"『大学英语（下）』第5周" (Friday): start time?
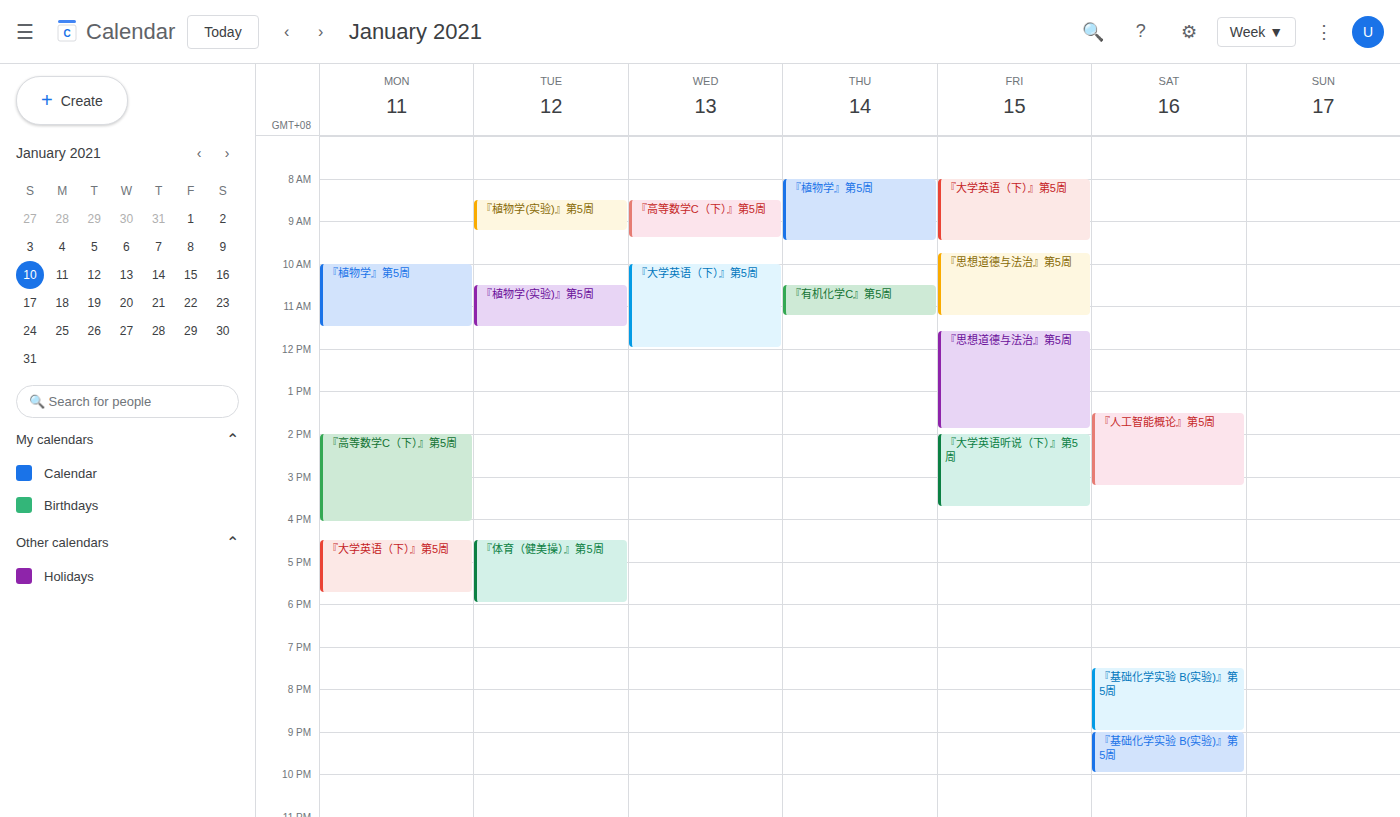
8:00 AM